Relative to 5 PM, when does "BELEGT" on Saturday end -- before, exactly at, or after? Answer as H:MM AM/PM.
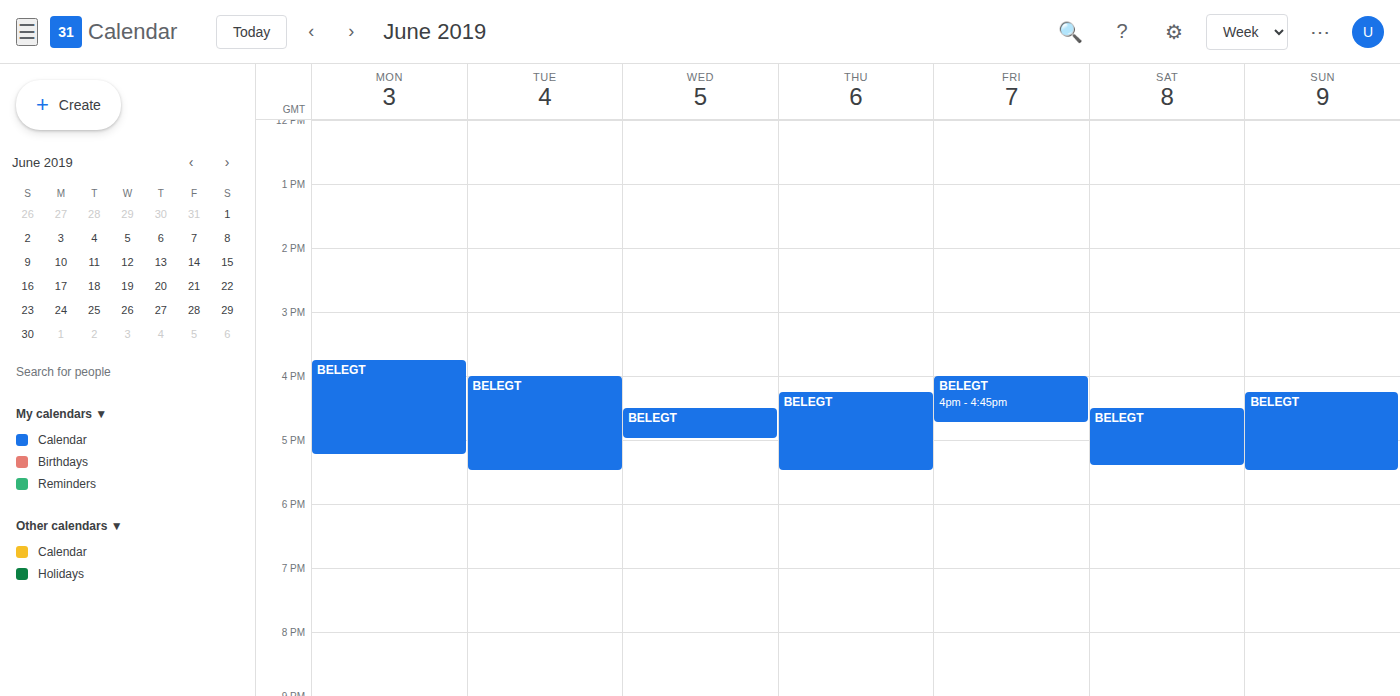
5:25 PM -- after 5 PM, 25 minutes below the 5 PM line.